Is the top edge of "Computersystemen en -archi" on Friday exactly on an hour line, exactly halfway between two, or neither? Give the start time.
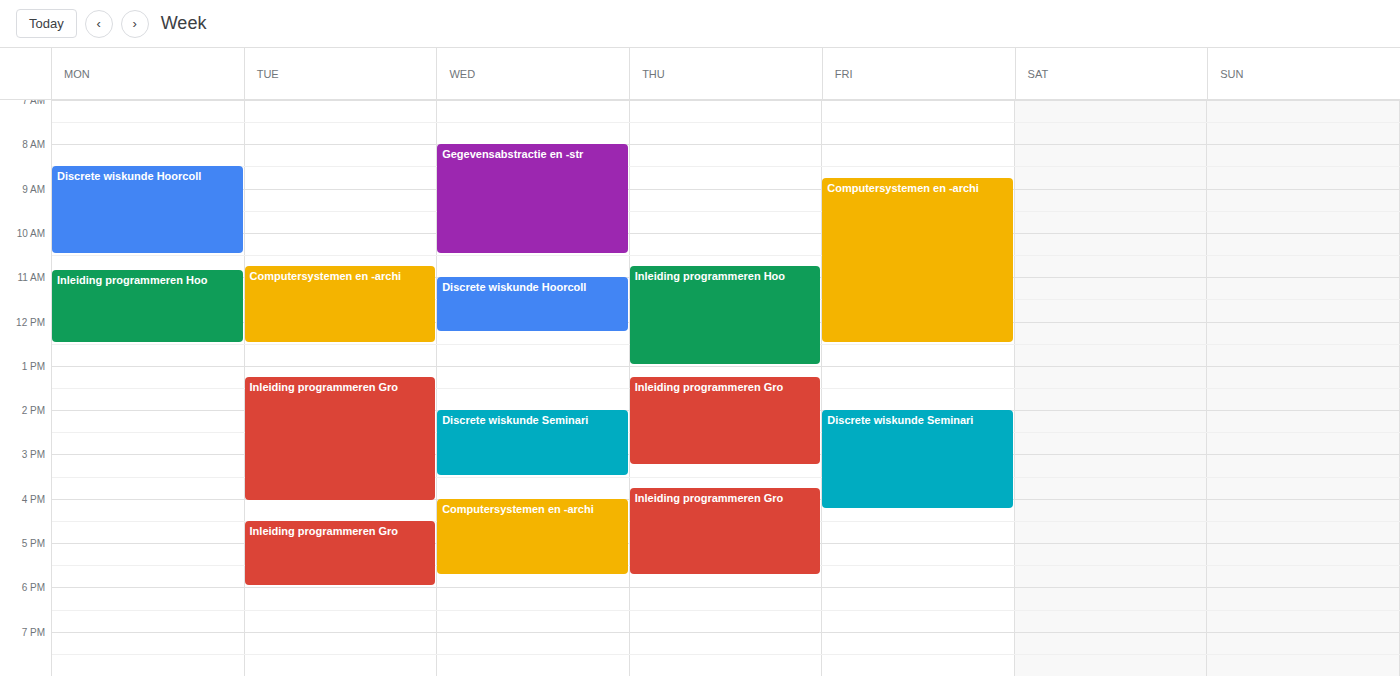
8:45 AM -- neither: three quarters of the way from the 8 AM line to the 9 AM line.